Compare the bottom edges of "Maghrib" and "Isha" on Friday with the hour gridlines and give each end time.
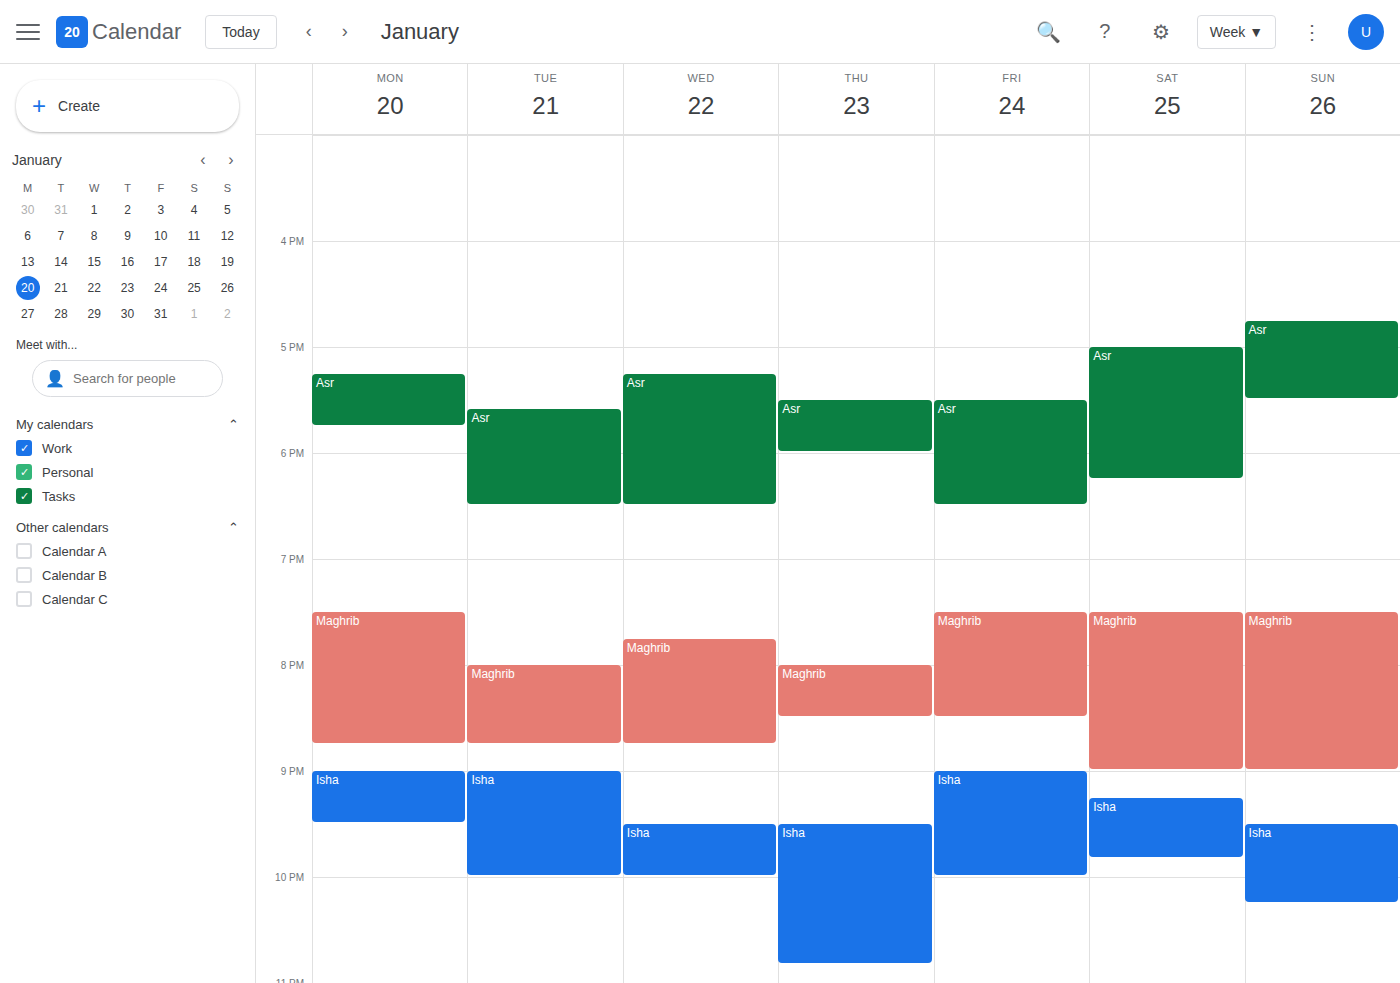
"Maghrib": 8:30 PM, halfway between the 8 PM and 9 PM lines. "Isha": 10:00 PM, exactly on the 10 PM line.